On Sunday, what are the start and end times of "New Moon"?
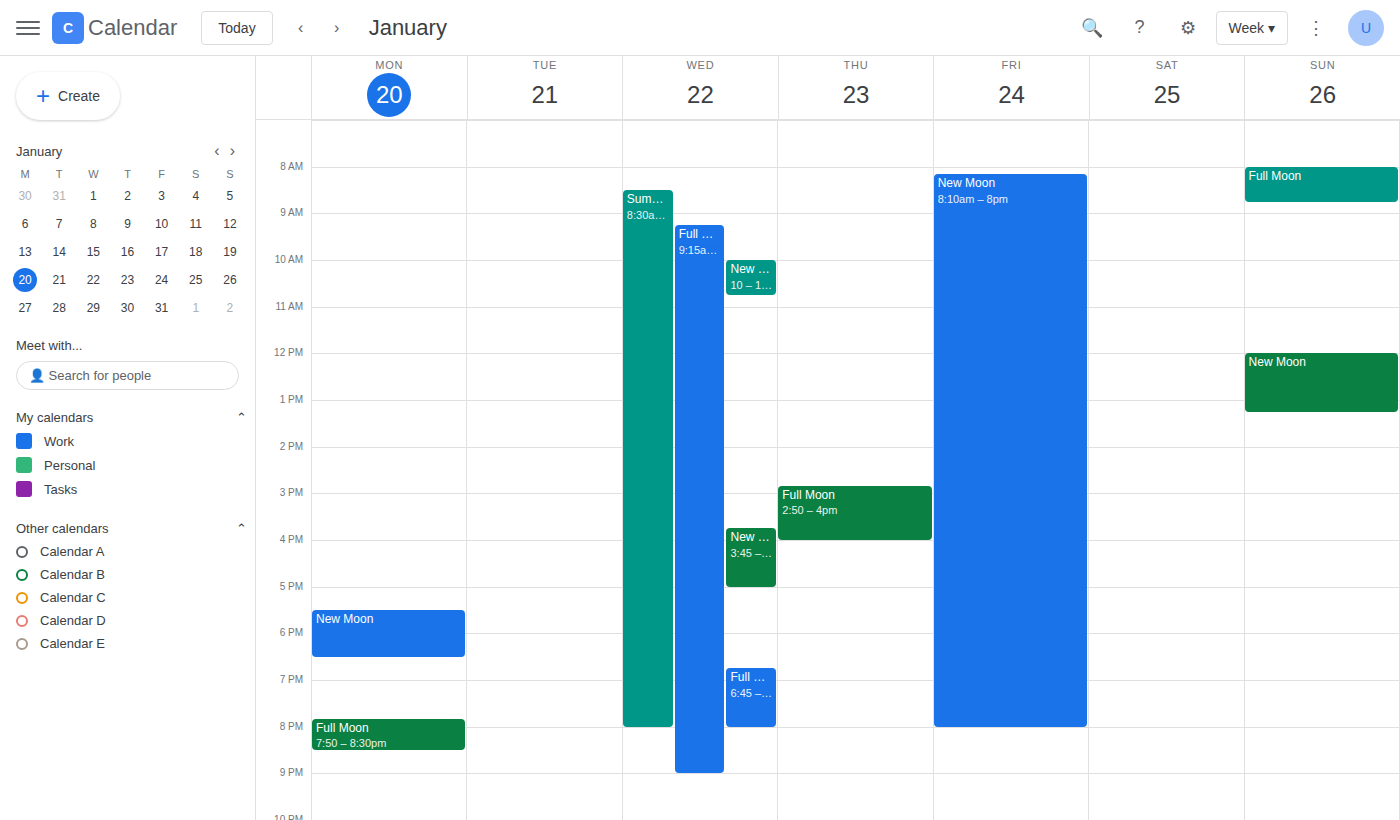
12:00 PM to 1:15 PM